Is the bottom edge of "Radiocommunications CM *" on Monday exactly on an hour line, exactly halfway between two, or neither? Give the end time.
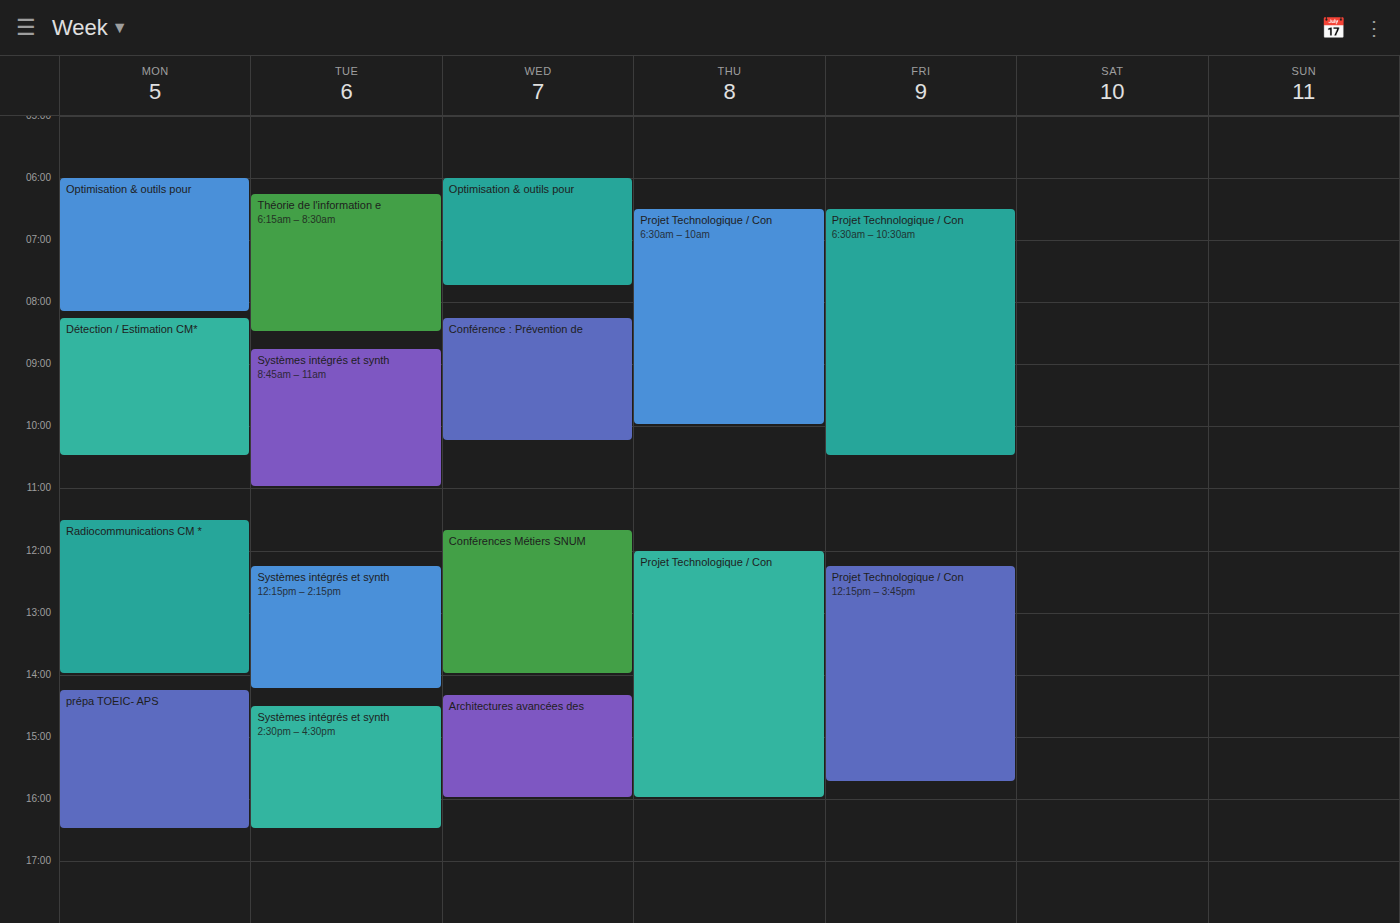
2:00 PM -- exactly on the 2 PM line.